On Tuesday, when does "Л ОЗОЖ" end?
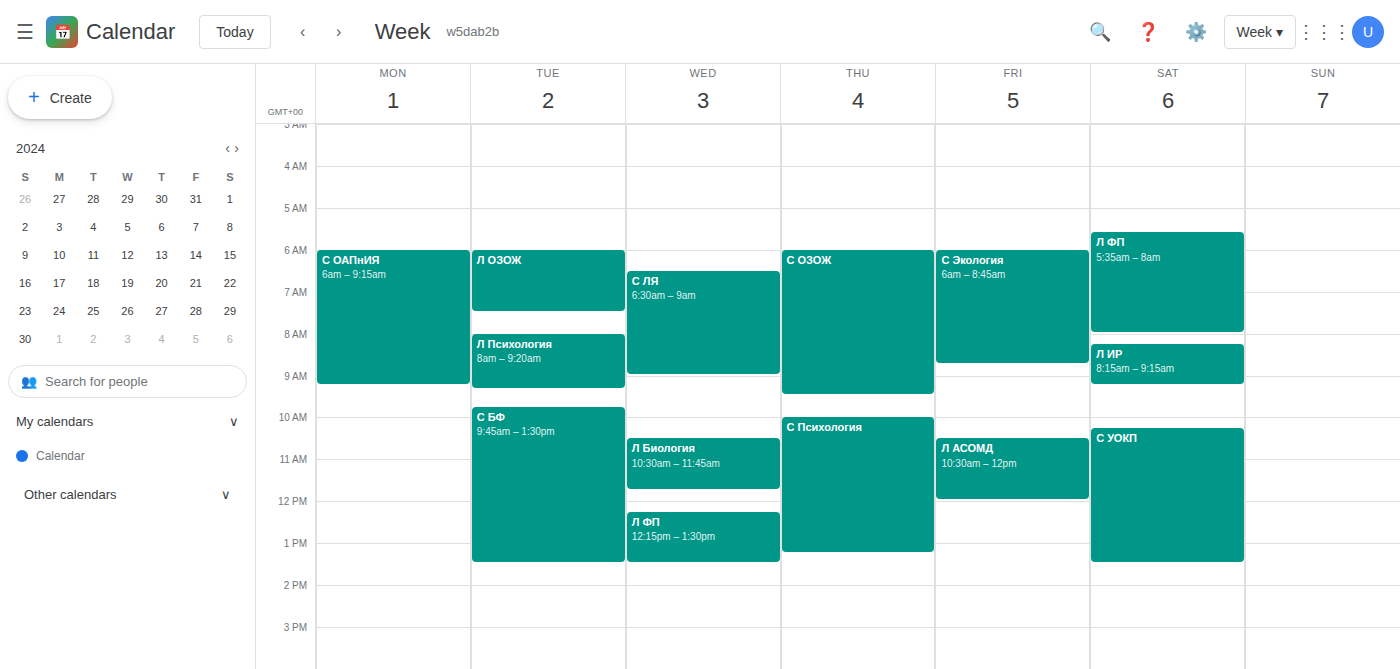
7:30 AM